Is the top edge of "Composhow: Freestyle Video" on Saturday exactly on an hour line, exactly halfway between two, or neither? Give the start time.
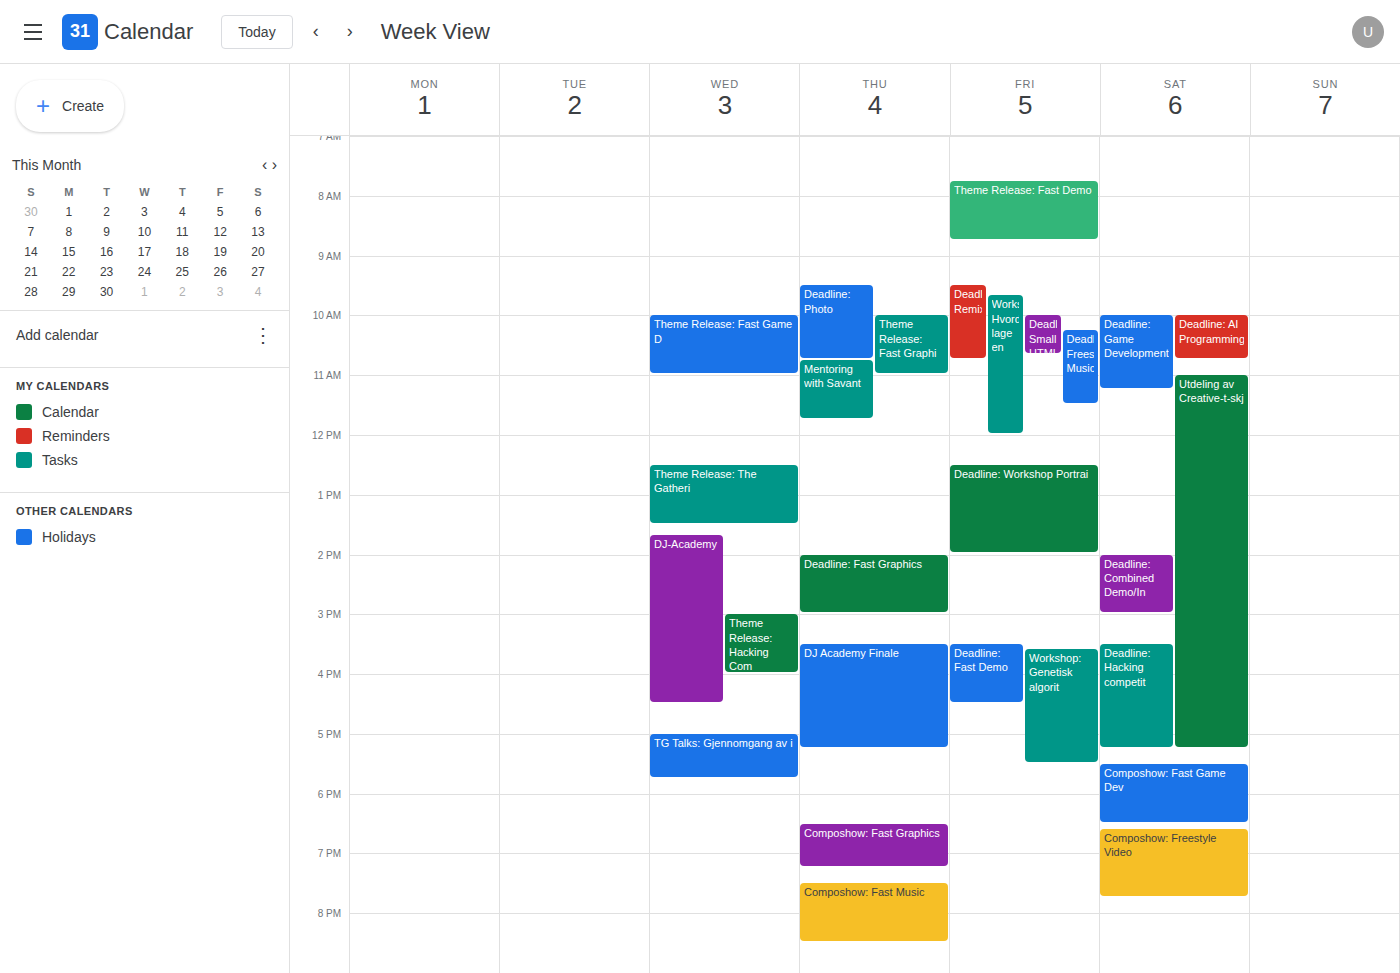
6:35 PM -- neither: 35 minutes below the 6 PM line and 25 minutes above the 7 PM line.